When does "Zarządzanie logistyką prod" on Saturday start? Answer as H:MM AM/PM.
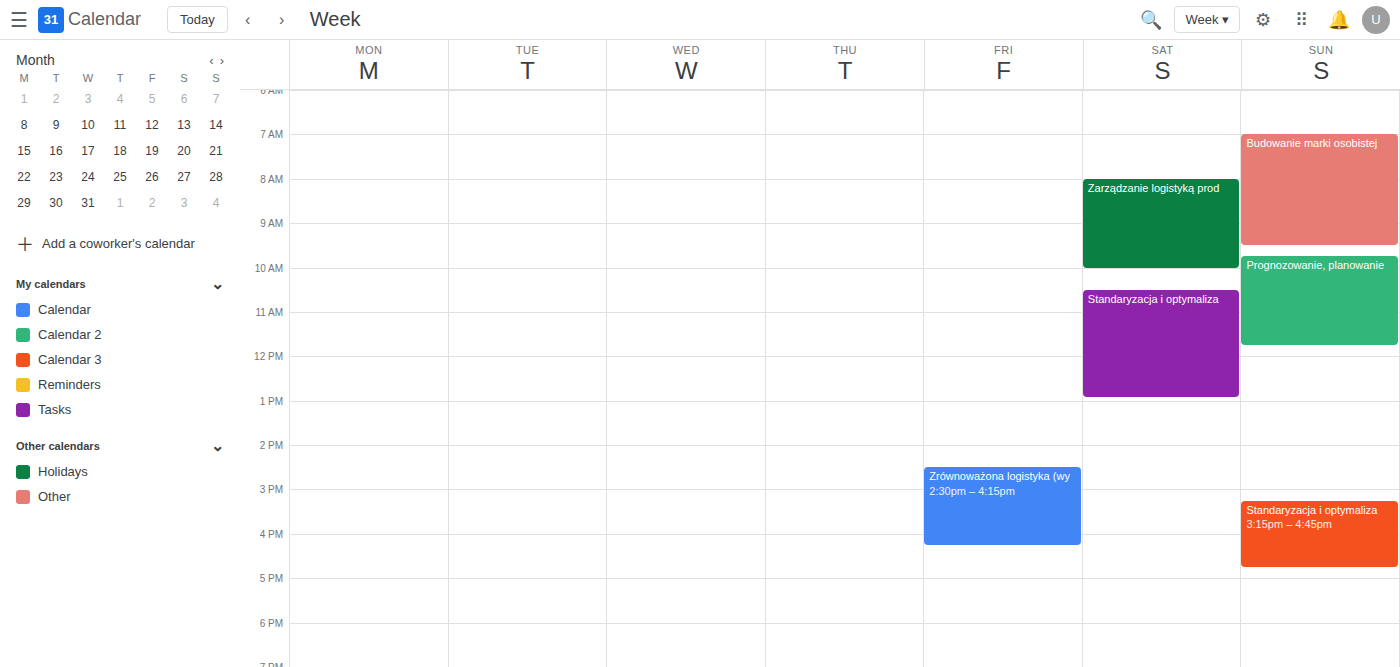
8:00 AM